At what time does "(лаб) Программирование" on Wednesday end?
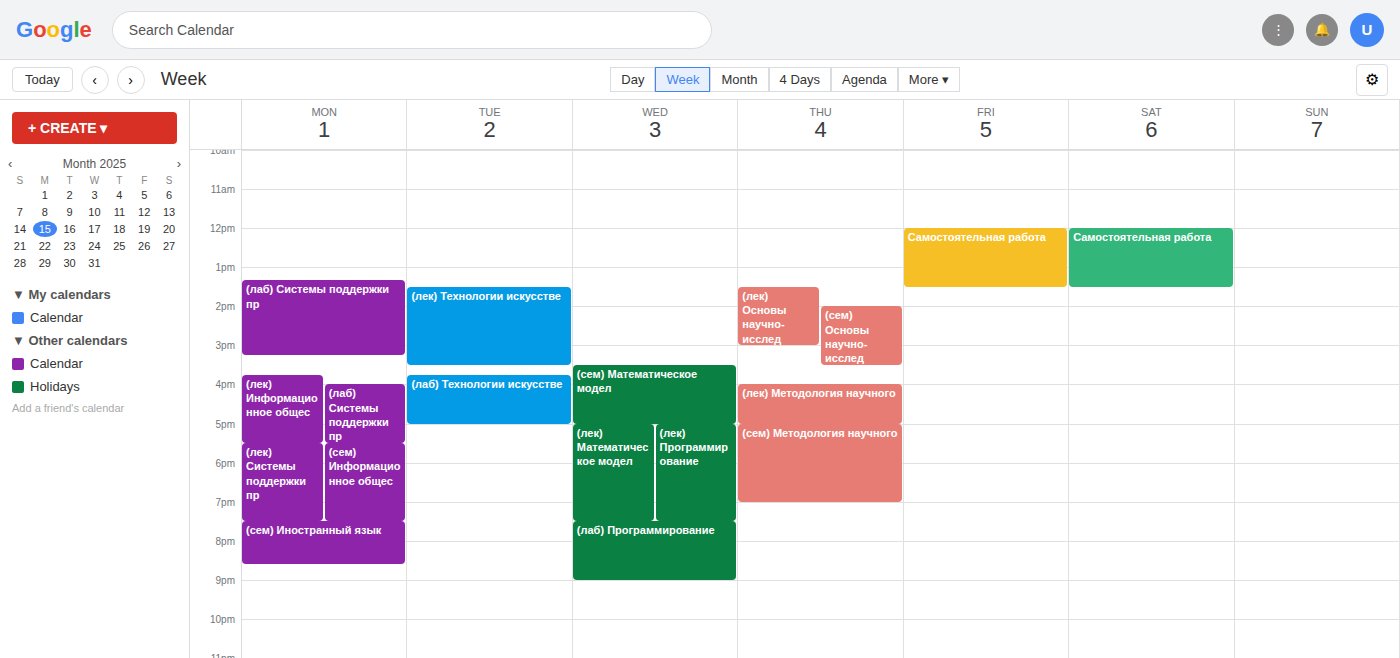
9:00 PM